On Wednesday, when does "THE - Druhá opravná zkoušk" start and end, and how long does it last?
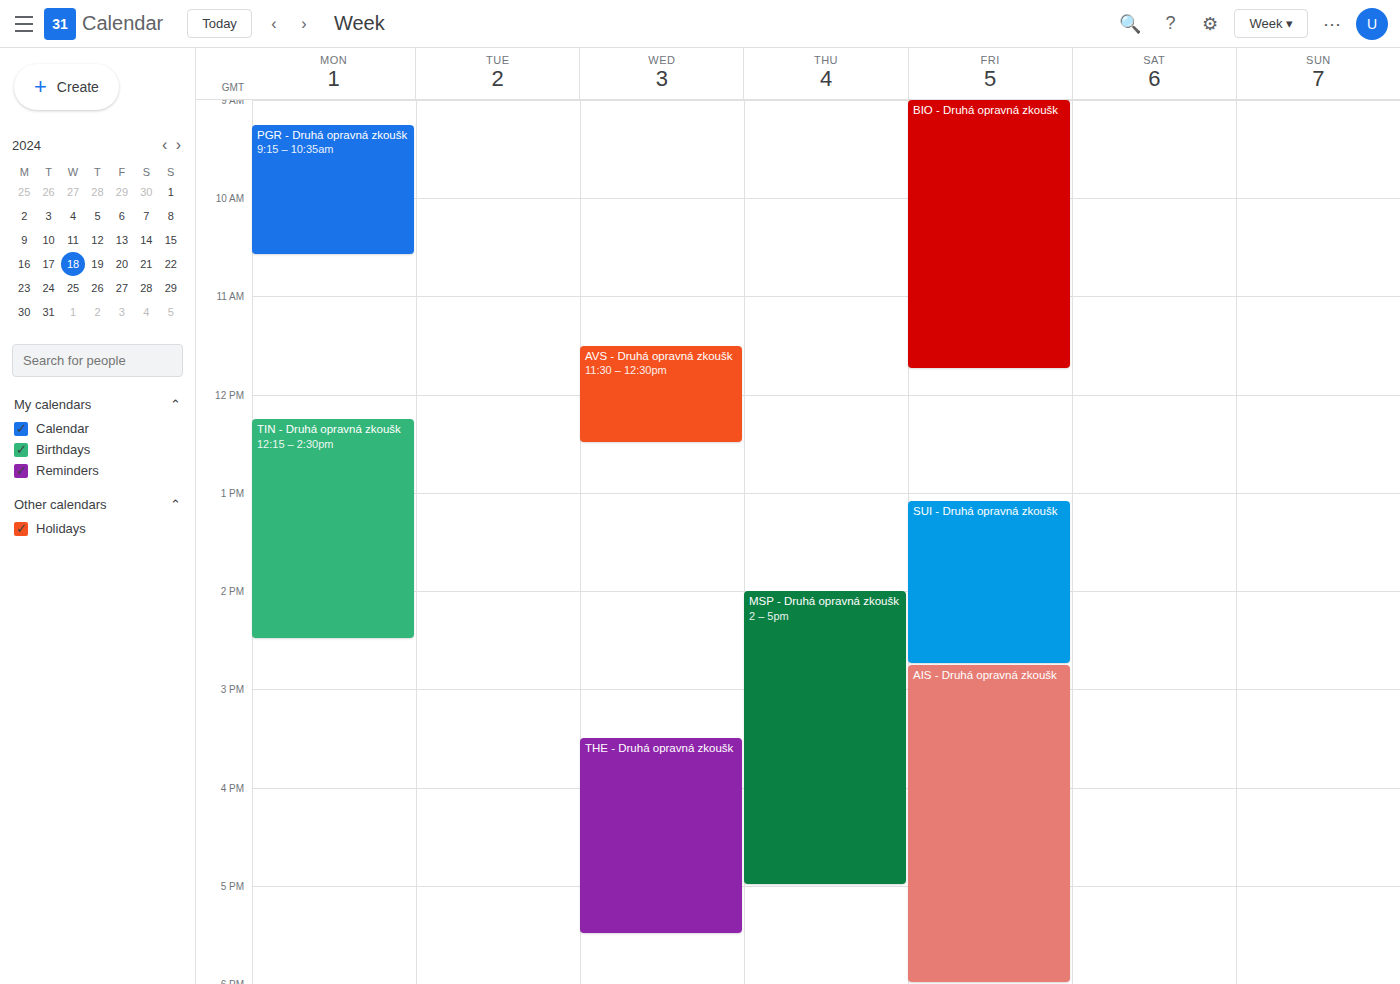
3:30 PM to 5:30 PM, 2 hours